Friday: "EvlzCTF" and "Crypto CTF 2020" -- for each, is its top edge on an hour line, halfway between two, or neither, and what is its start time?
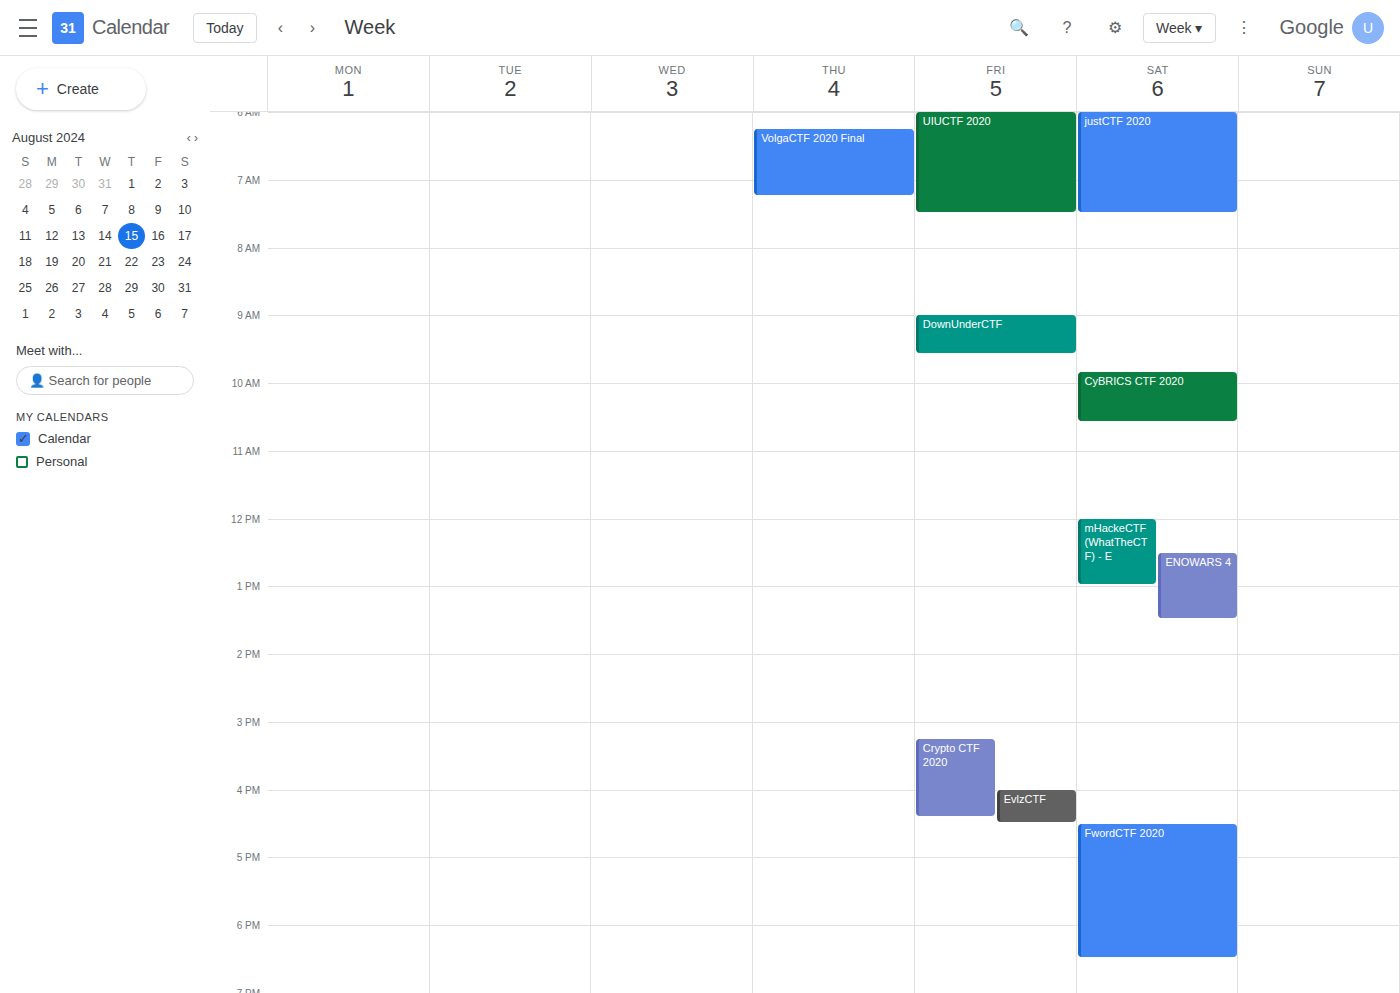
"EvlzCTF": 4:00 PM, exactly on the 4 PM line. "Crypto CTF 2020": 3:15 PM, neither: a quarter of the way from the 3 PM line to the 4 PM line.